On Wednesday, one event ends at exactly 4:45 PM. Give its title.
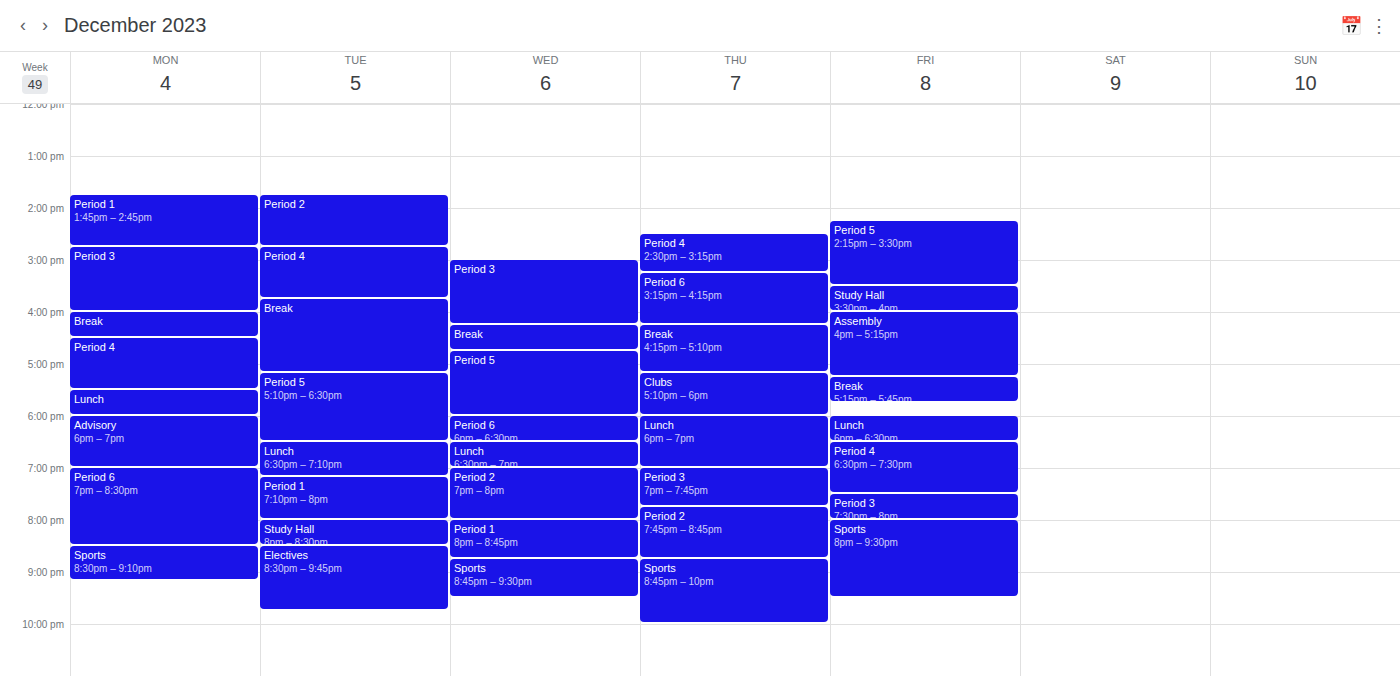
"Break"